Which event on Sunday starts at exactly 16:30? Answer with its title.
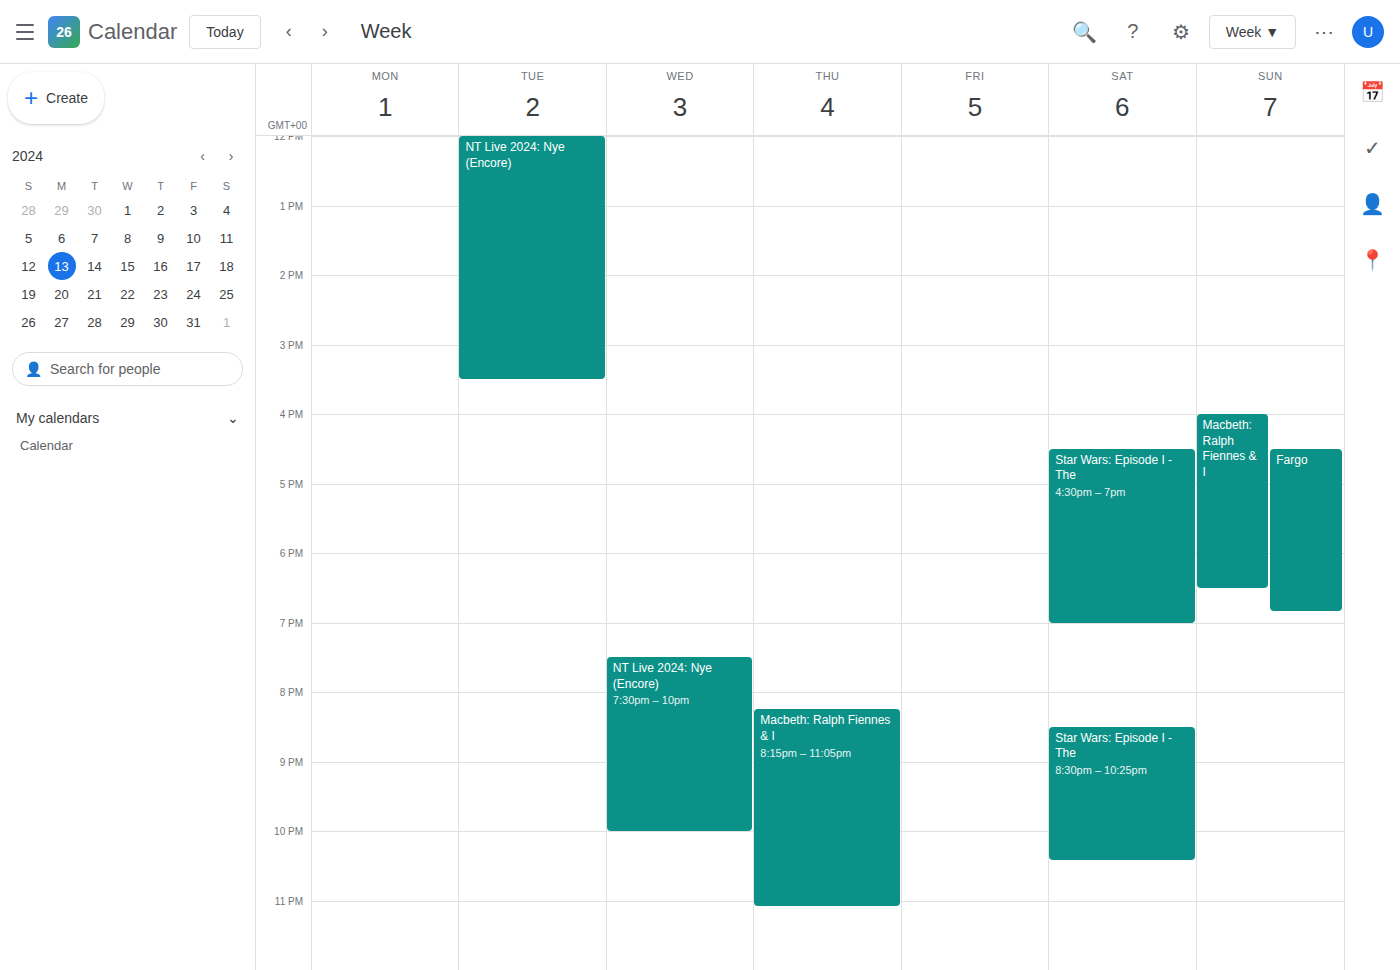
"Fargo"